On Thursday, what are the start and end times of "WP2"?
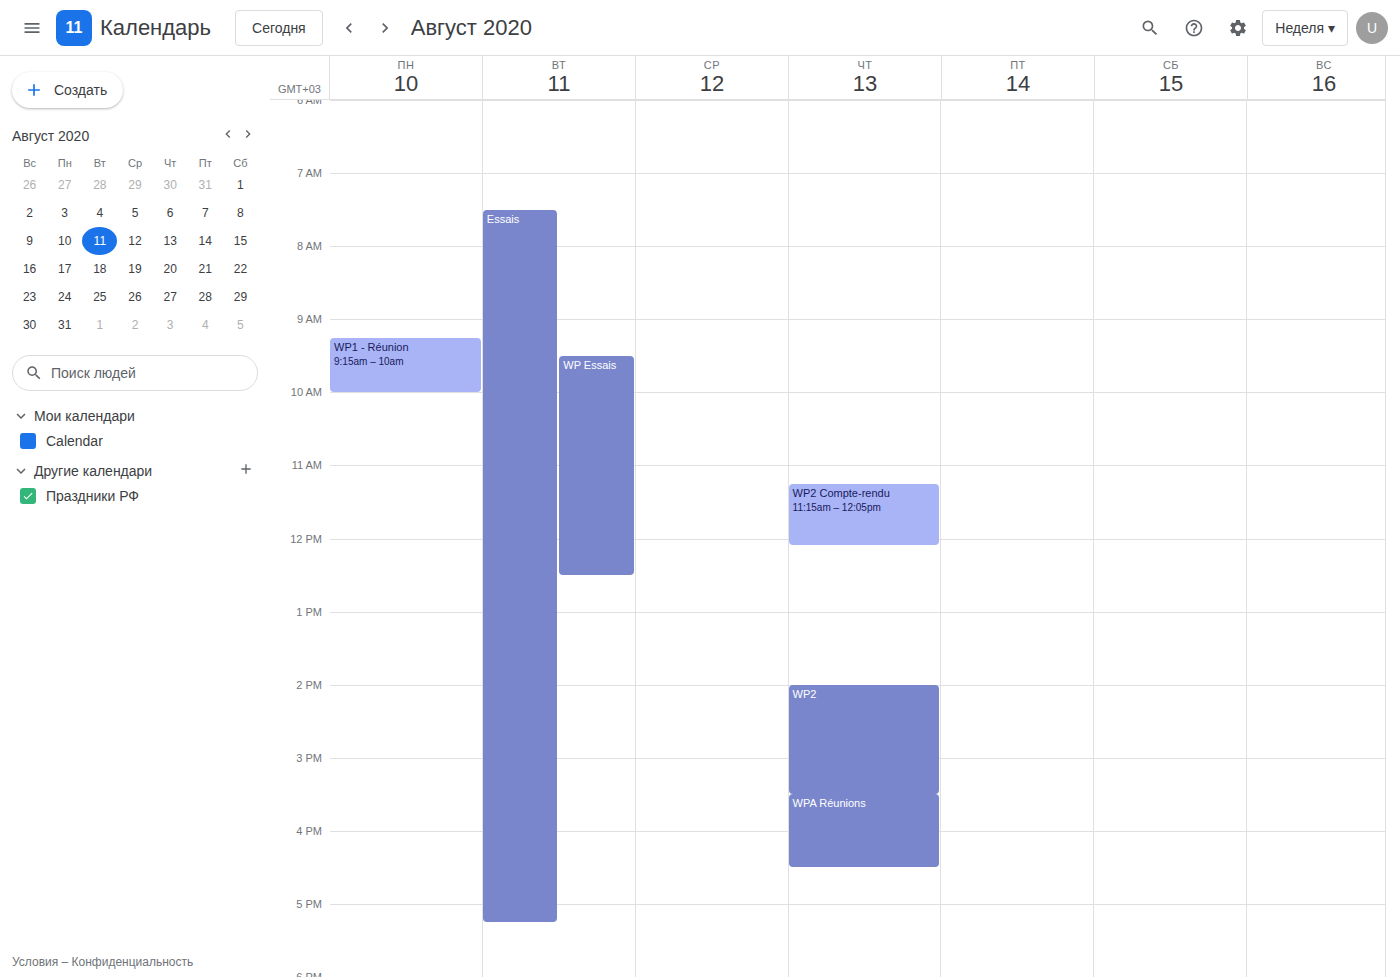
2:00 PM to 3:30 PM